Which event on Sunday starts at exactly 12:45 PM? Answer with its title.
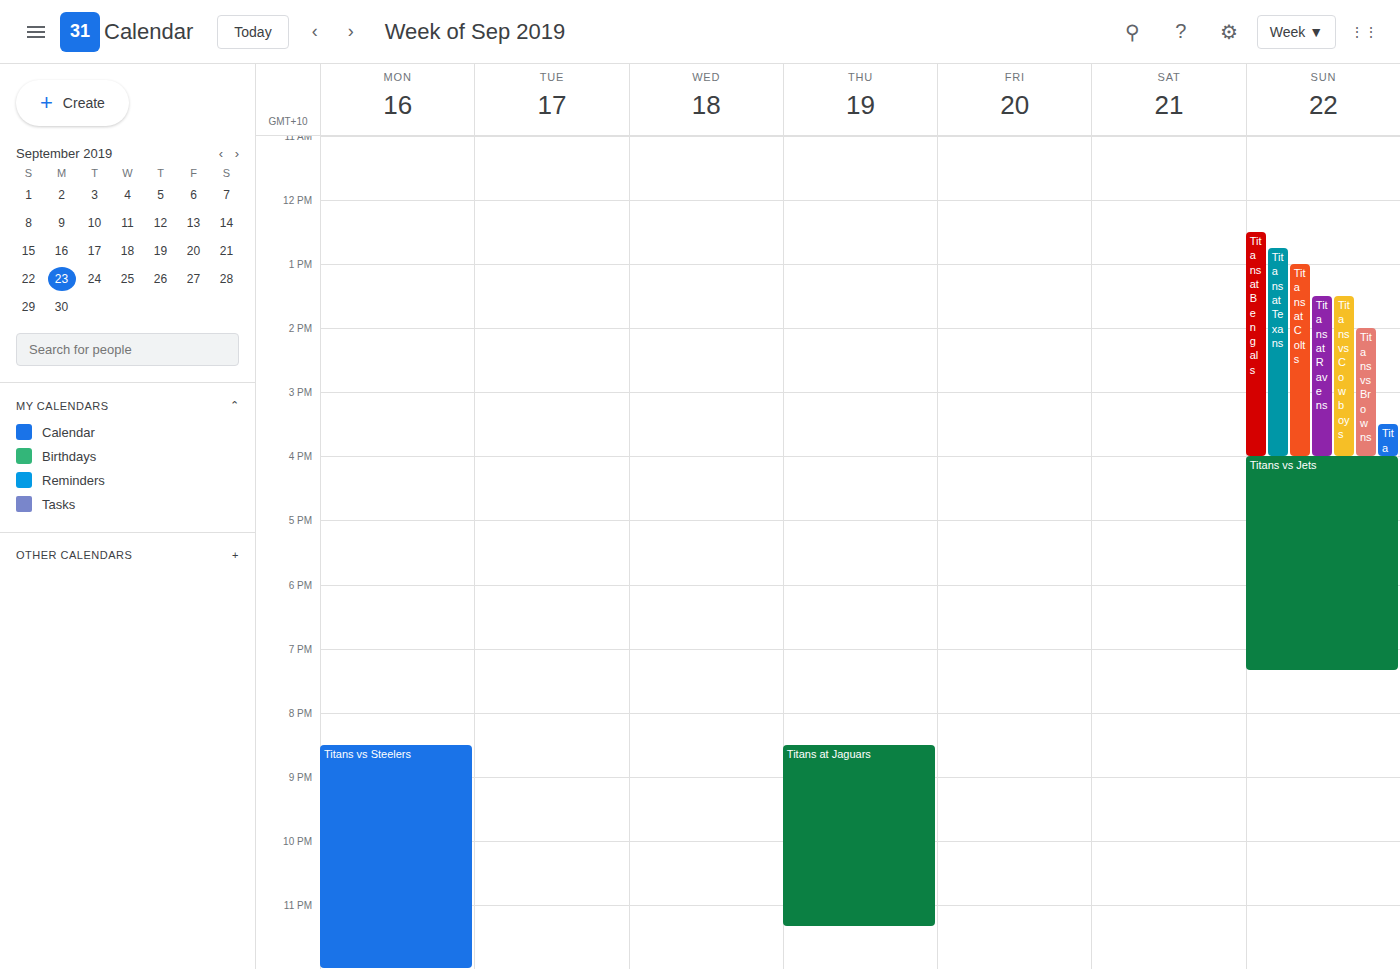
"Titans at Texans"